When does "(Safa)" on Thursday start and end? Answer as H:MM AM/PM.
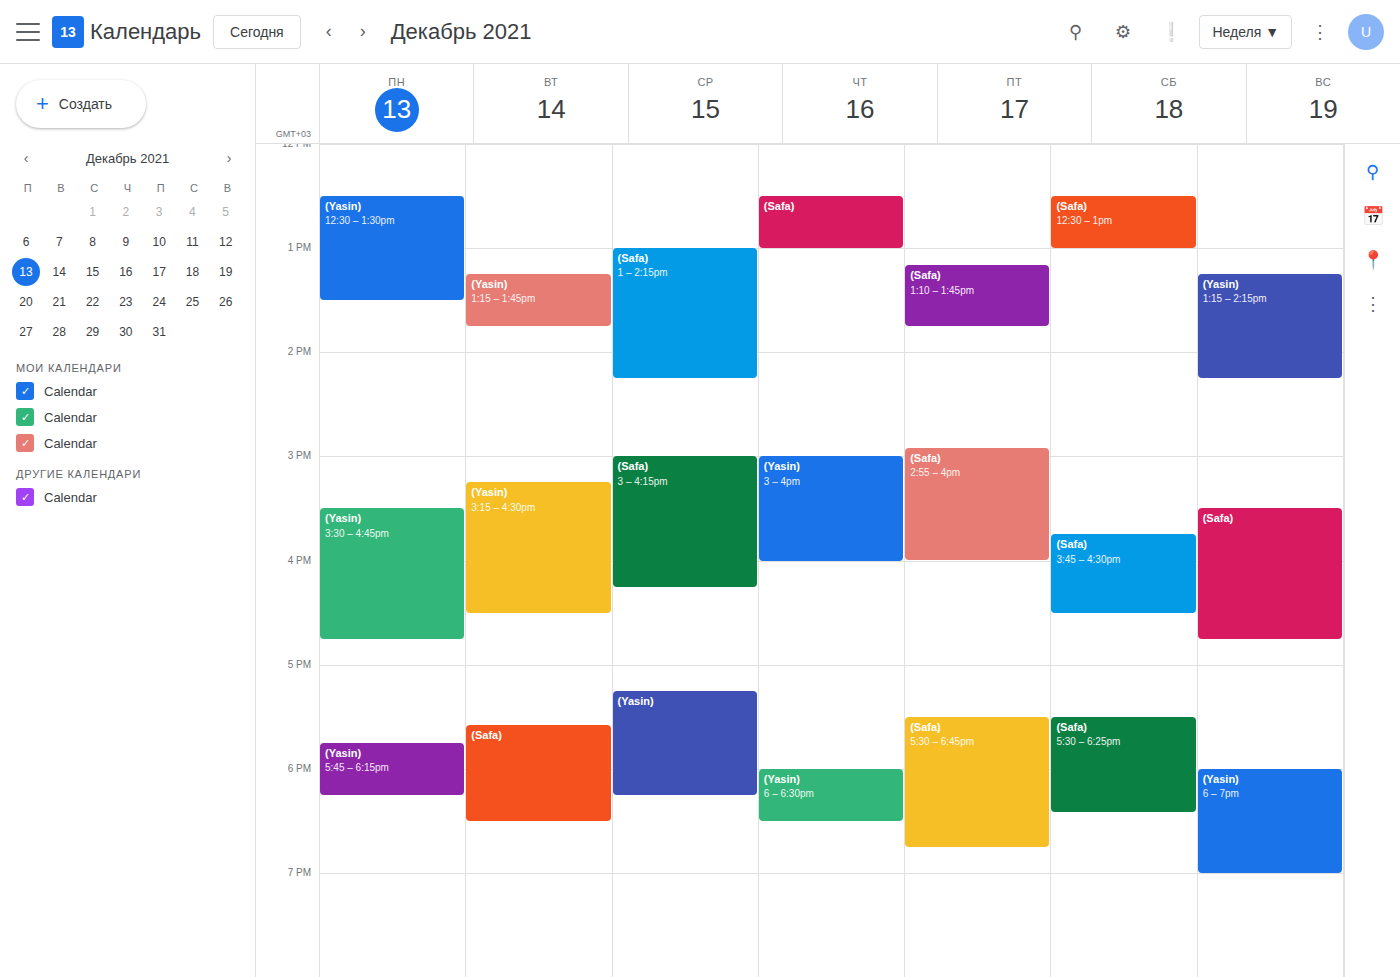
12:30 PM to 1:00 PM